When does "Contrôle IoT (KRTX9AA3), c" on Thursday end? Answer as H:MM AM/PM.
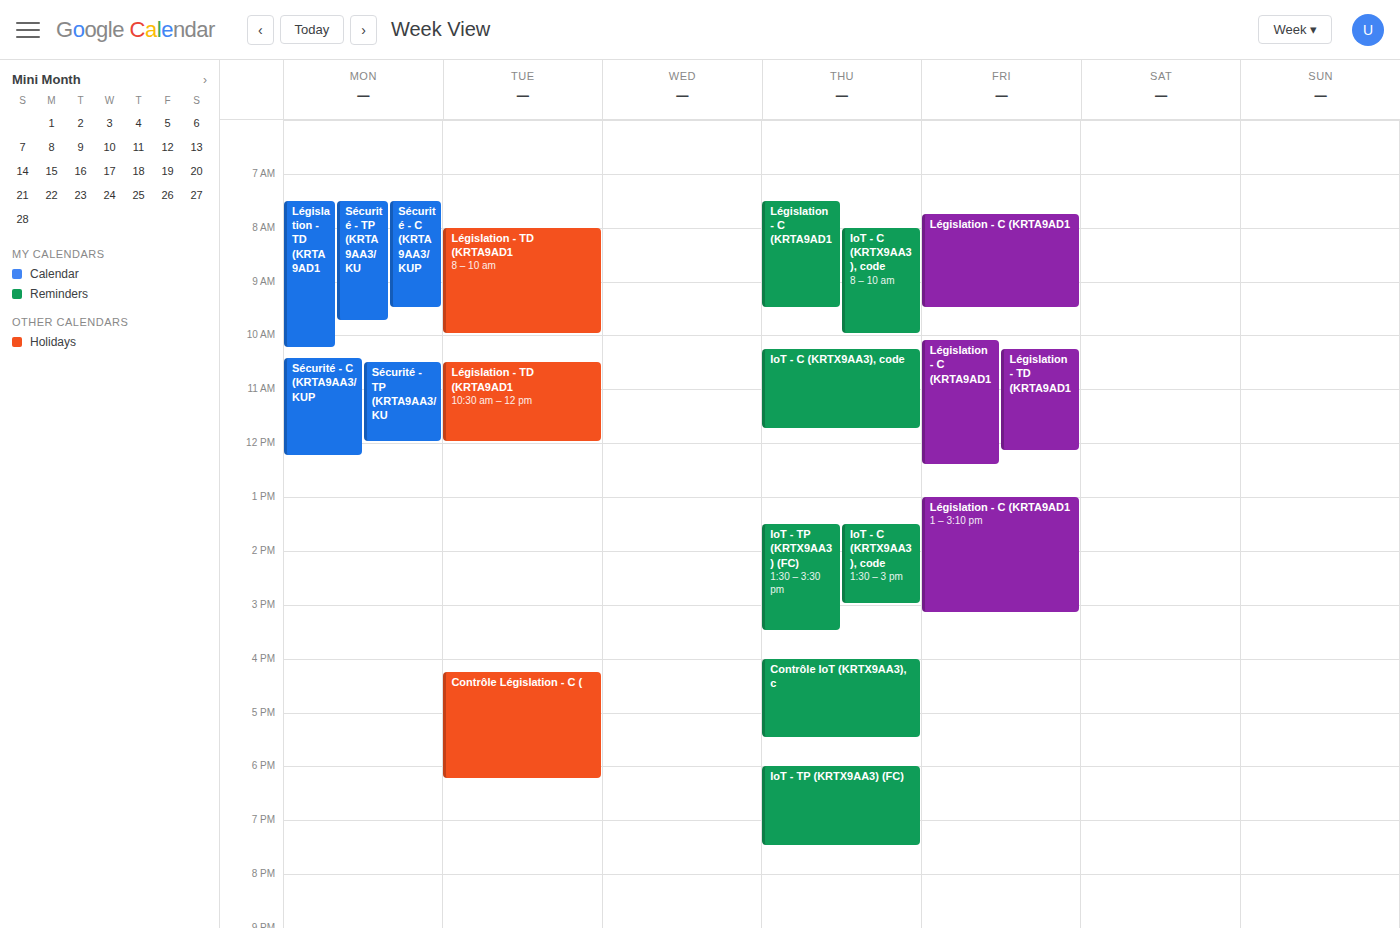
5:30 PM